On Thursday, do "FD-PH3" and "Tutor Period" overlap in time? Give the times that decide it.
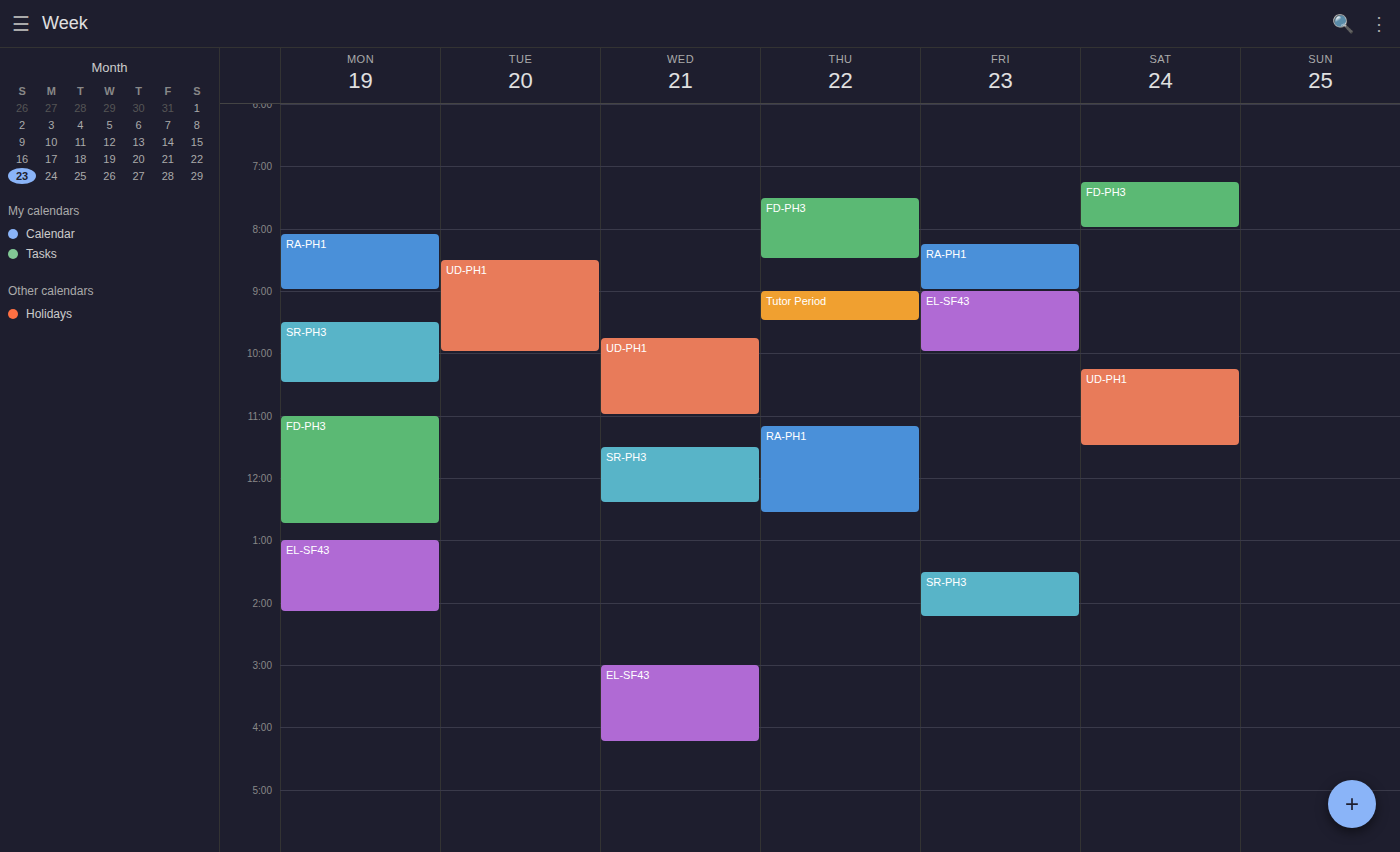
"FD-PH3" ends at 08:30 and "Tutor Period" starts at 09:00 -- no overlap.